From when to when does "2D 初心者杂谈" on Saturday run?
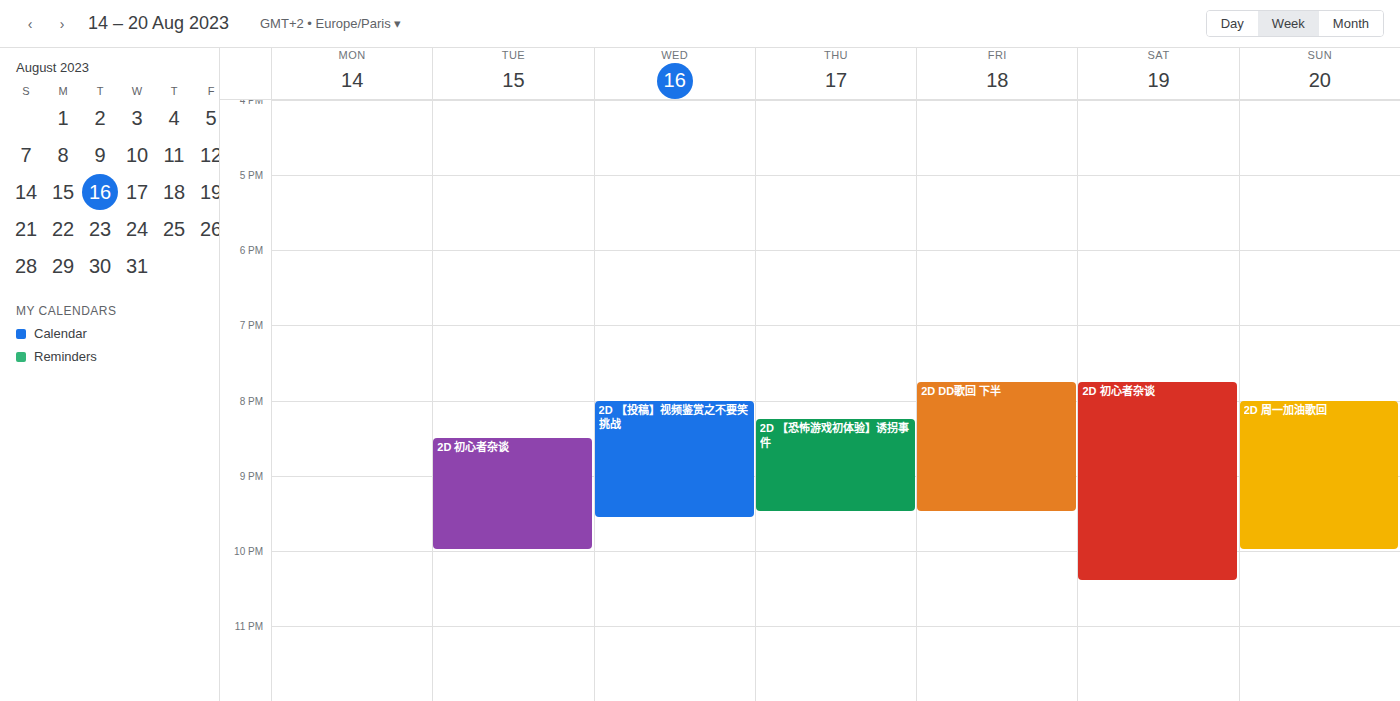
7:45 PM to 10:25 PM